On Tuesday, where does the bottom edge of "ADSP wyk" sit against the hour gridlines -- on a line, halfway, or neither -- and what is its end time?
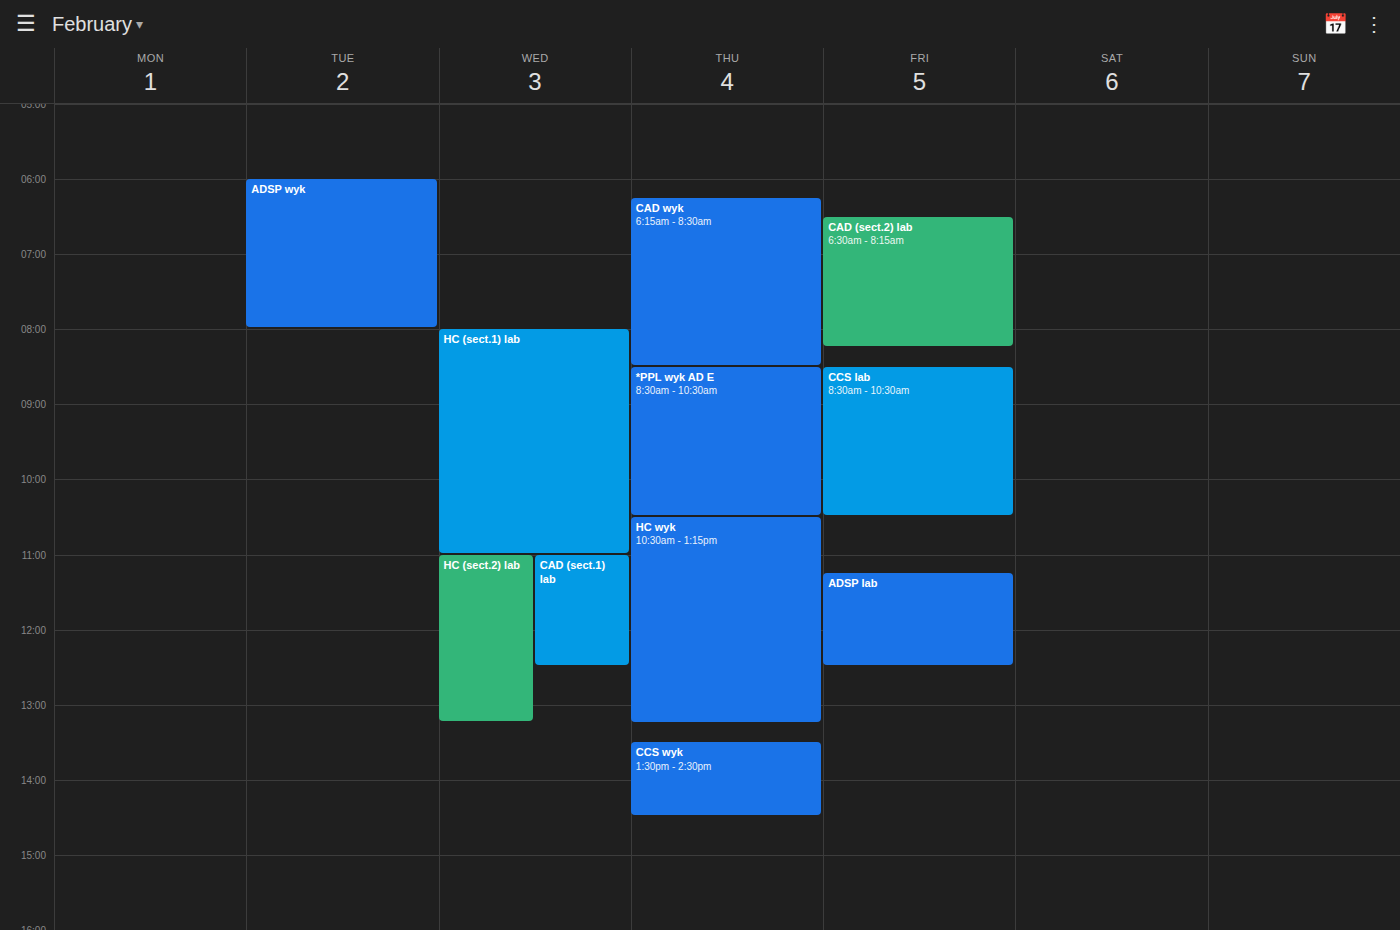
8:00 AM -- exactly on the 8 AM line.